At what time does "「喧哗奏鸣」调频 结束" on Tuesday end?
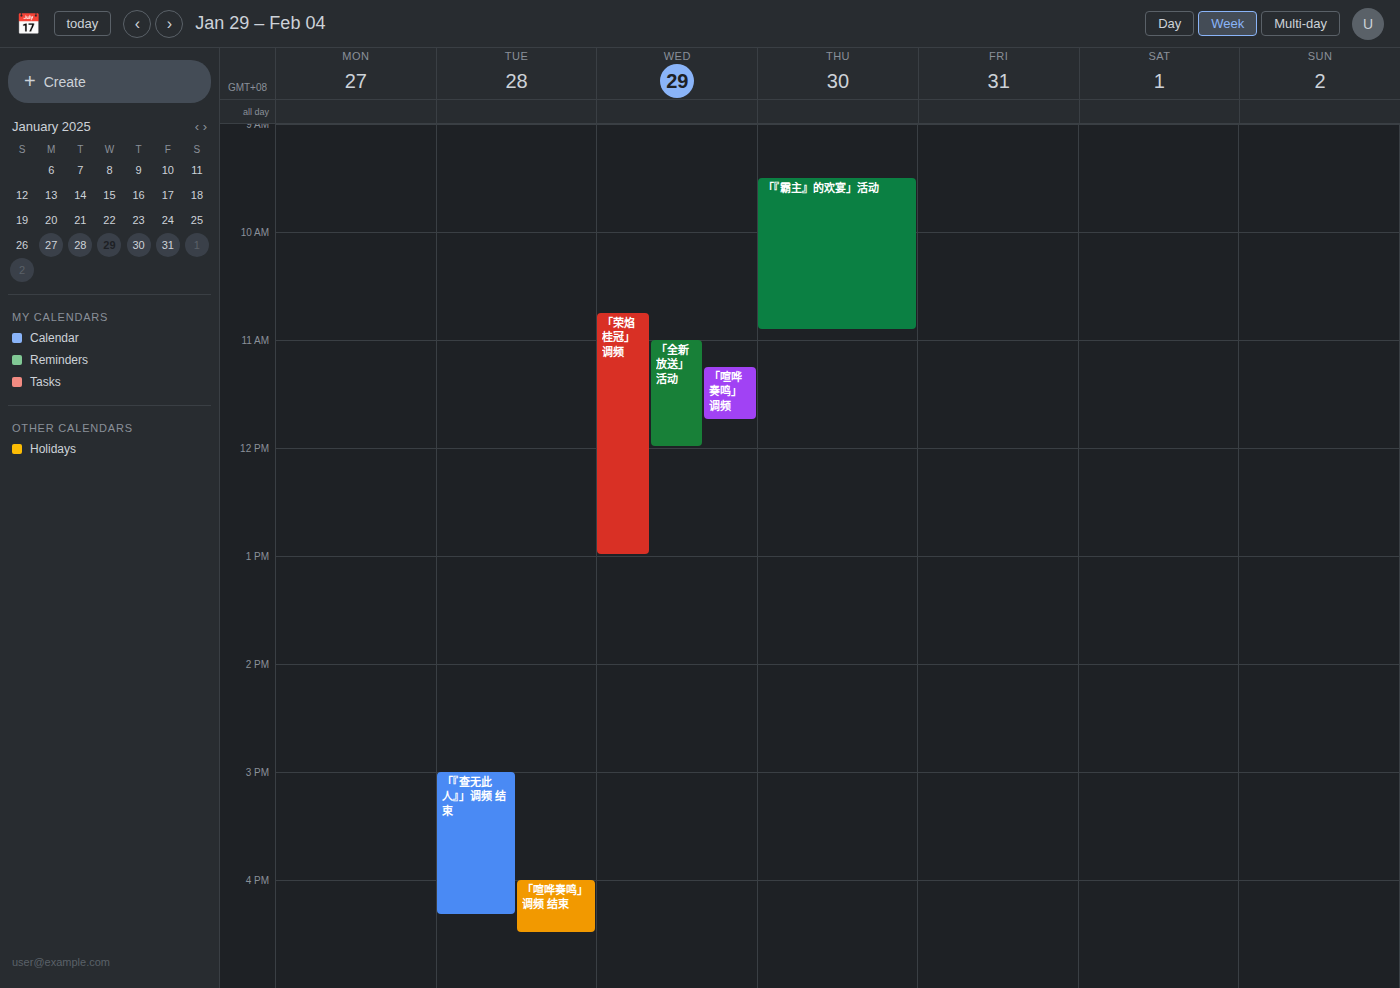
16:30